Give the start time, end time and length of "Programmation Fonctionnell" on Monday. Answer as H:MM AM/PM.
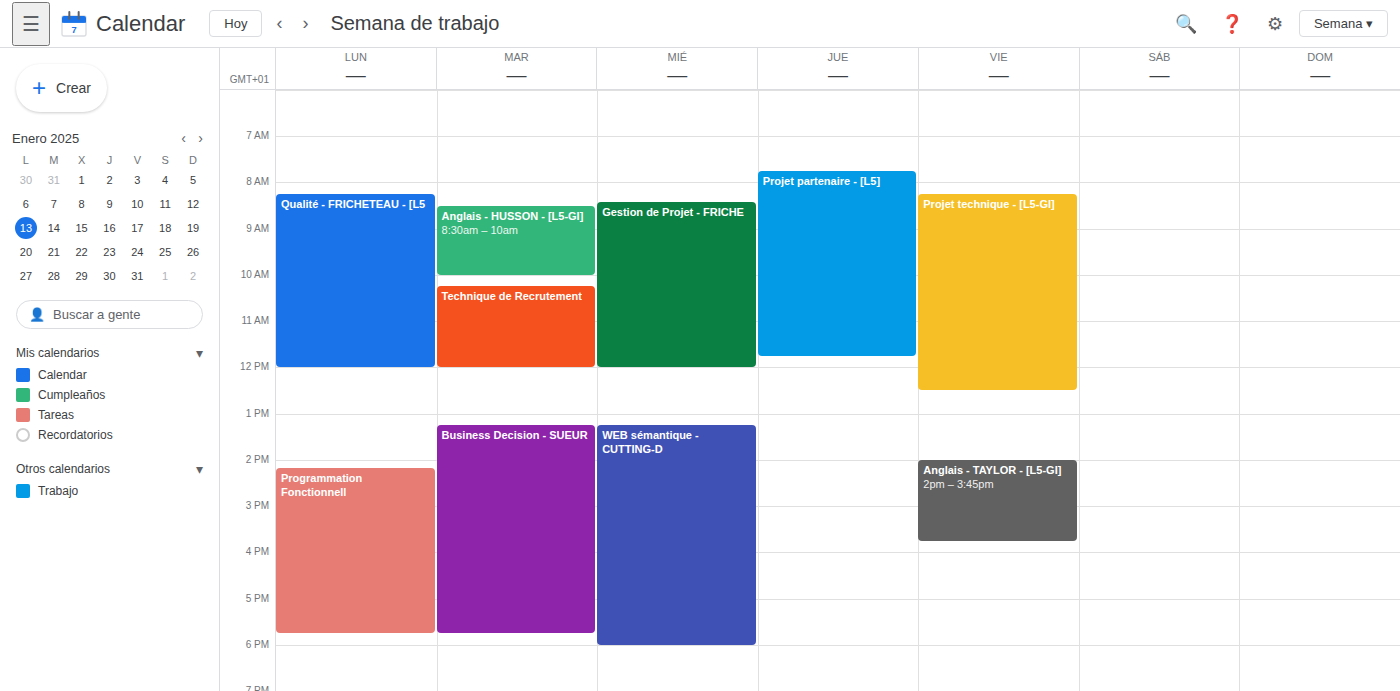
2:10 PM to 5:45 PM, 3 hours 35 minutes